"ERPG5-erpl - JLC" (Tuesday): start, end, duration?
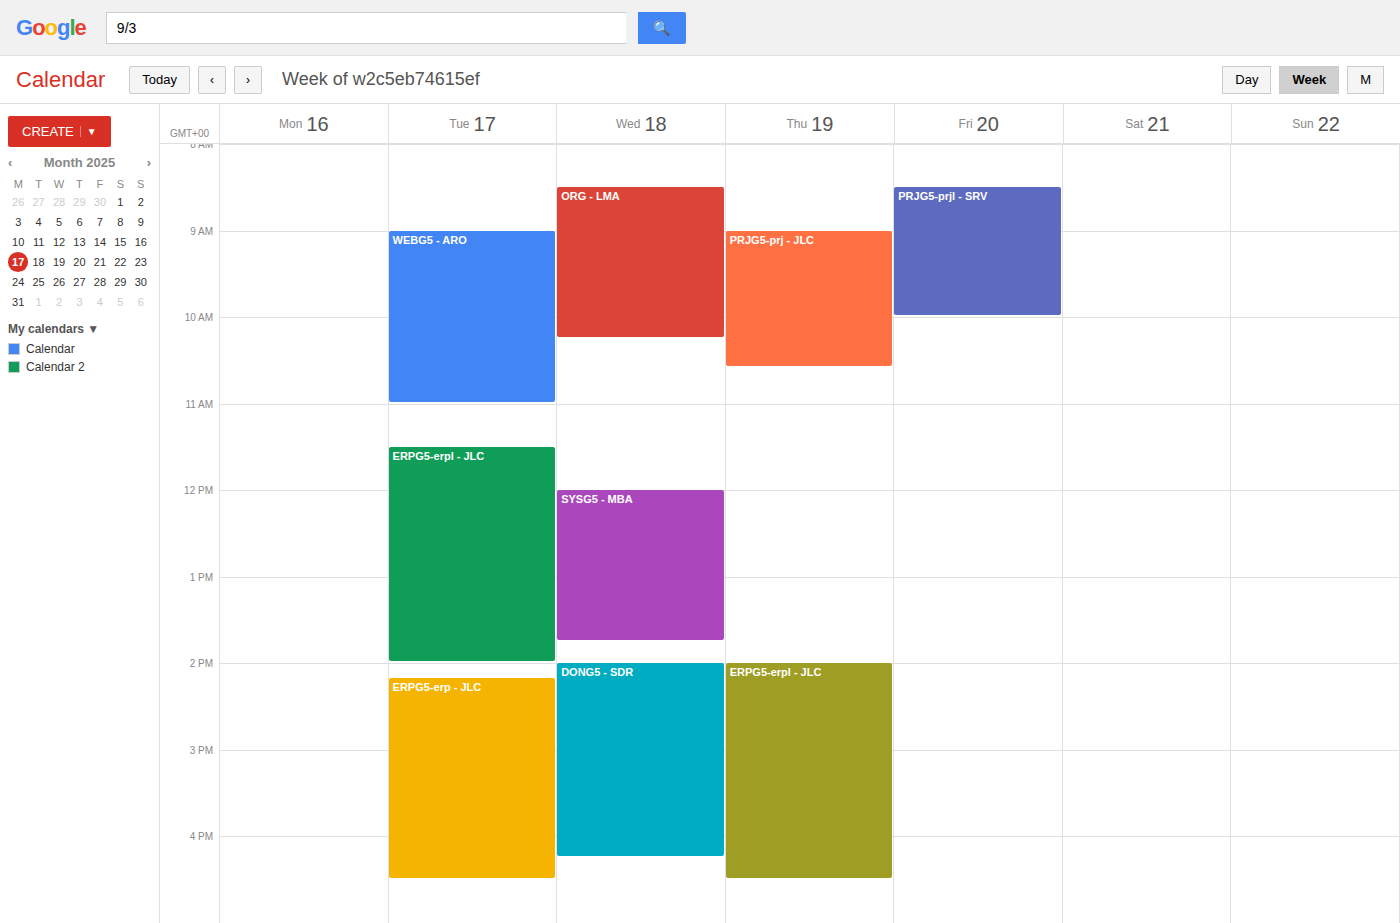
11:30 AM to 2:00 PM, 2 hours 30 minutes